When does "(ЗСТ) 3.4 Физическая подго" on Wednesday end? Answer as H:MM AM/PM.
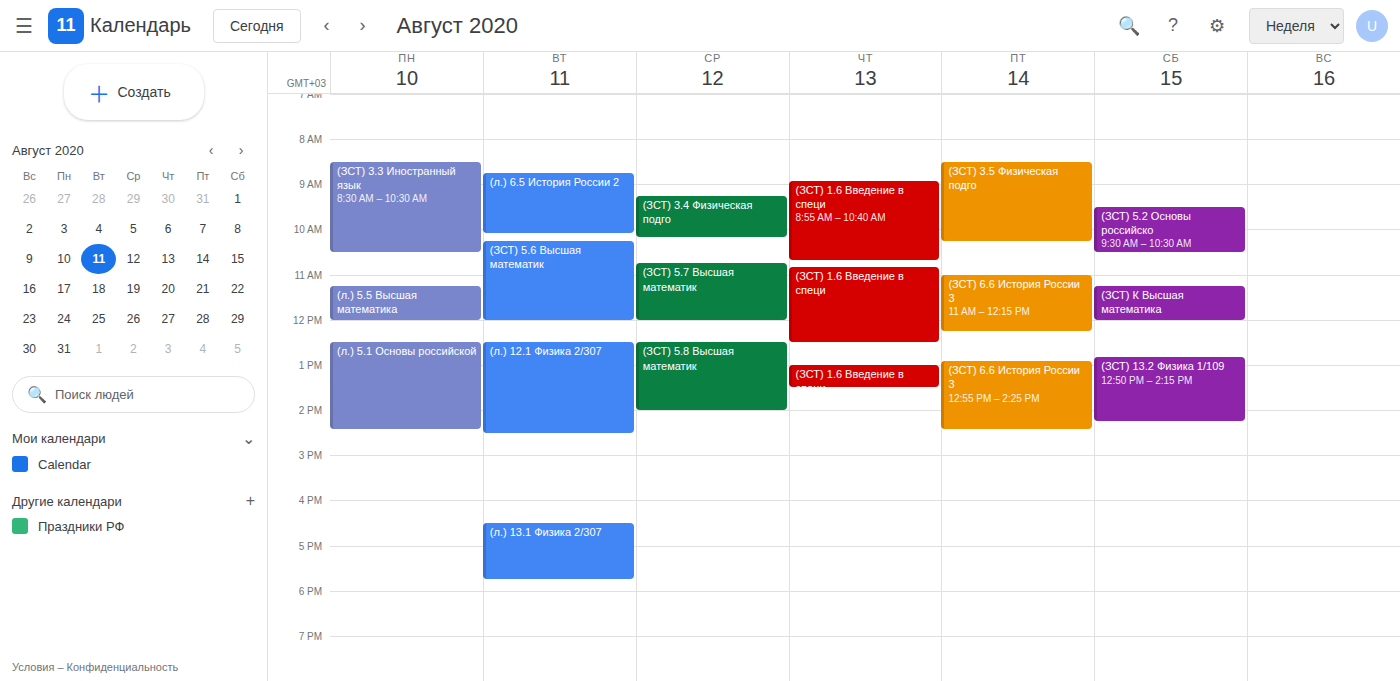
10:10 AM